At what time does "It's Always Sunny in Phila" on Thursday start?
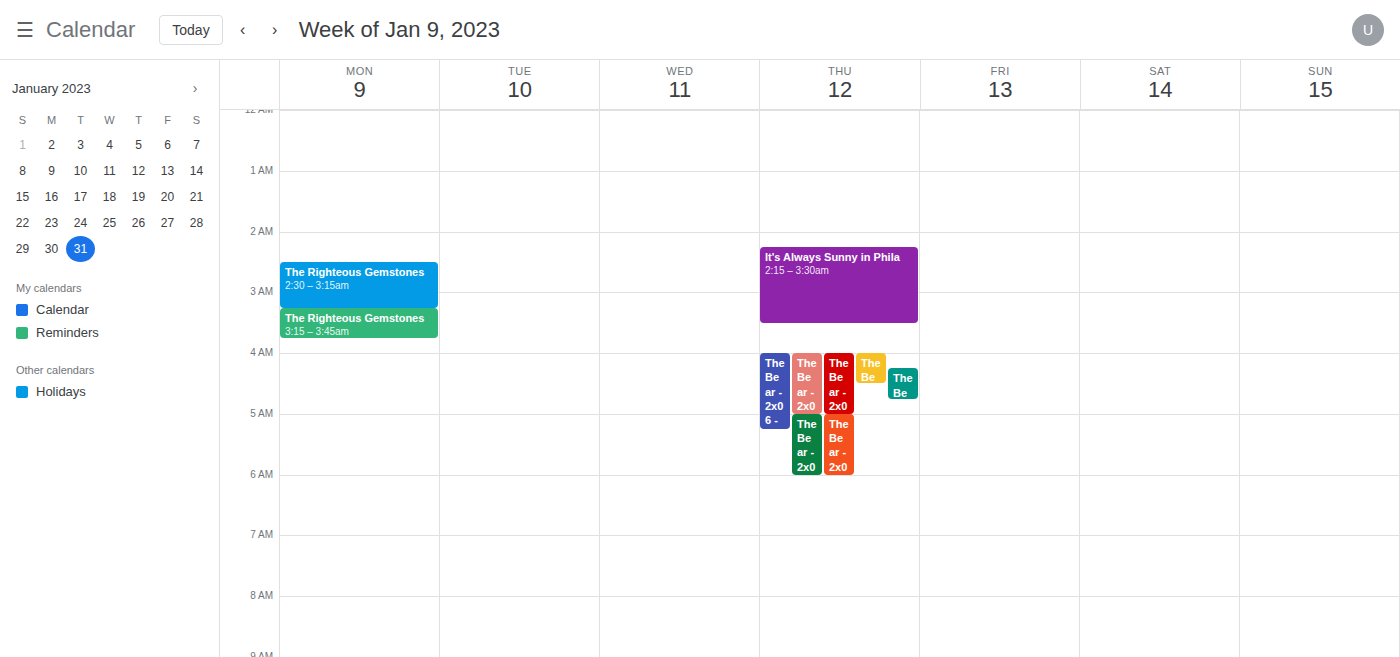
2:15 AM